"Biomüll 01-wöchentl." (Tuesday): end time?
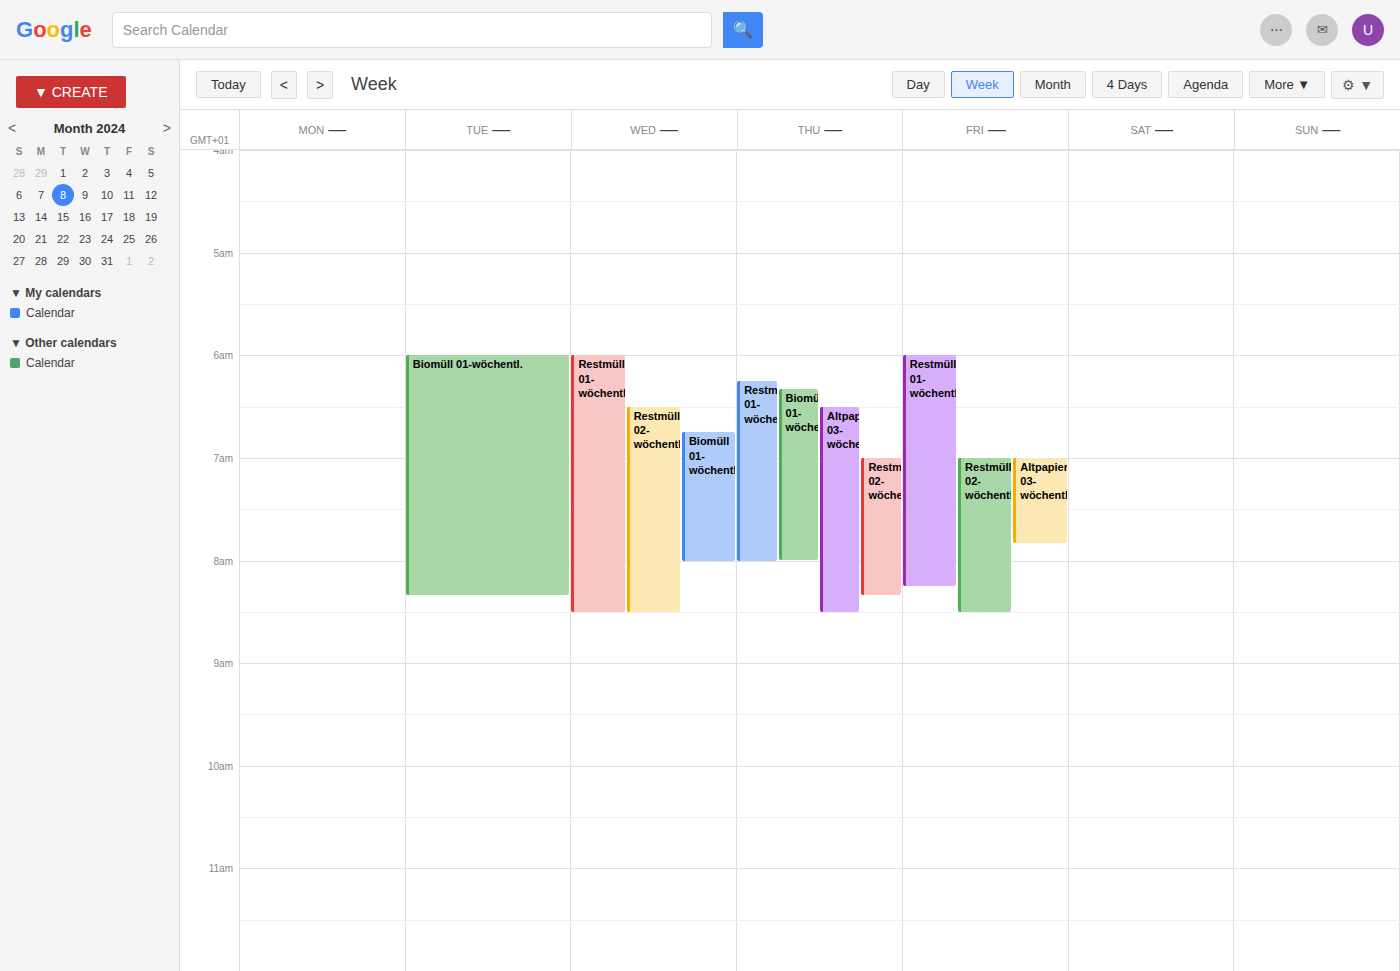
8:20 AM